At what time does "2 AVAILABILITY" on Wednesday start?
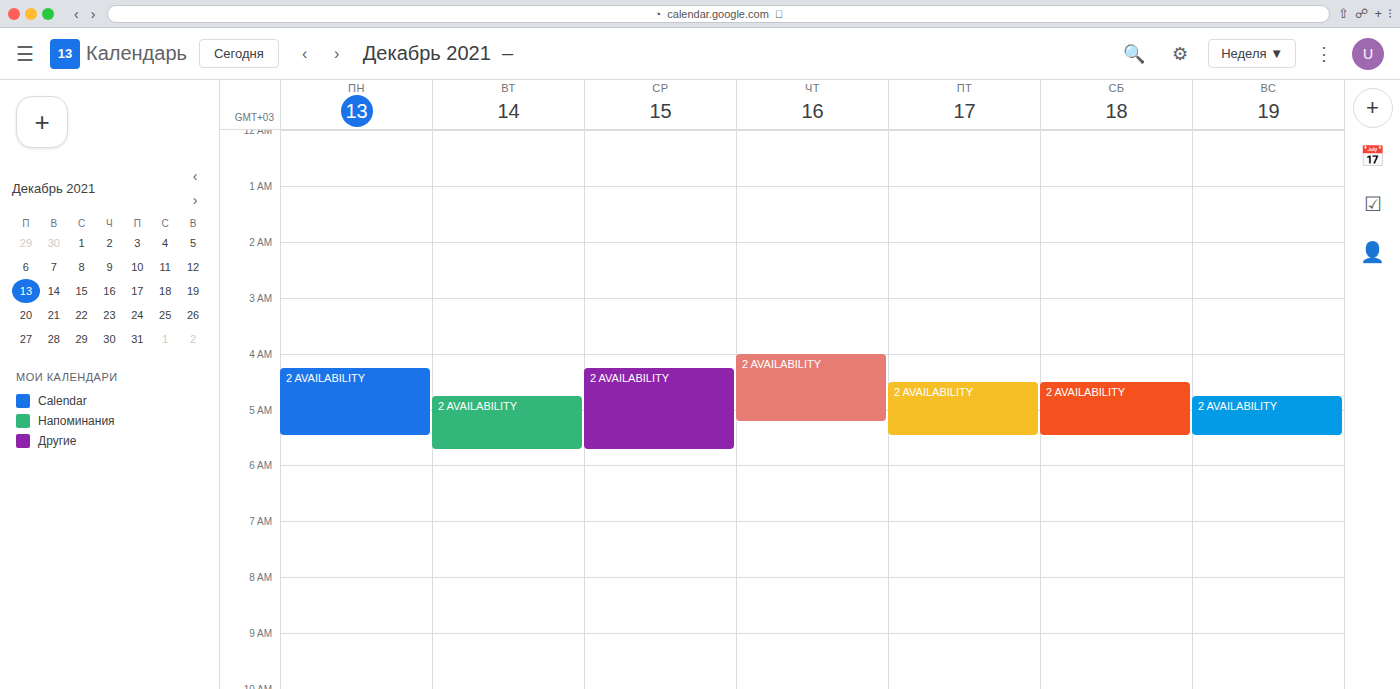
04:15